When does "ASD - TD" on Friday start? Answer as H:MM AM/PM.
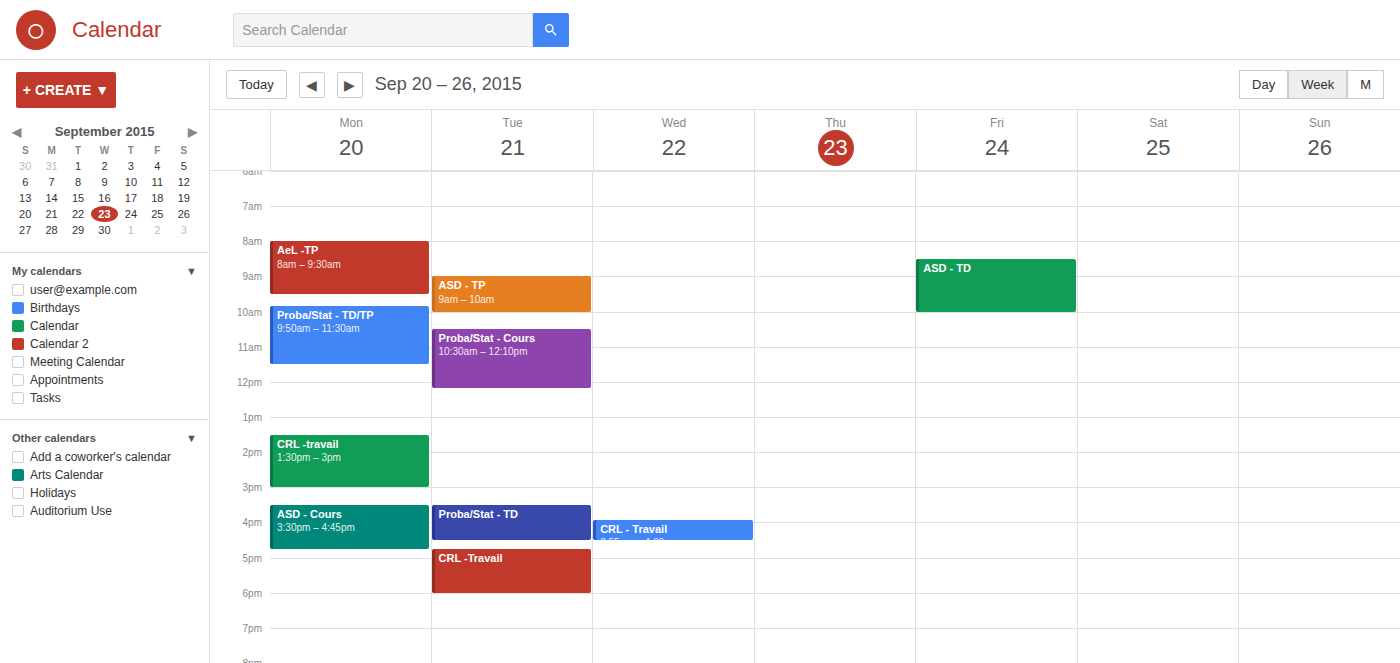
8:30 AM